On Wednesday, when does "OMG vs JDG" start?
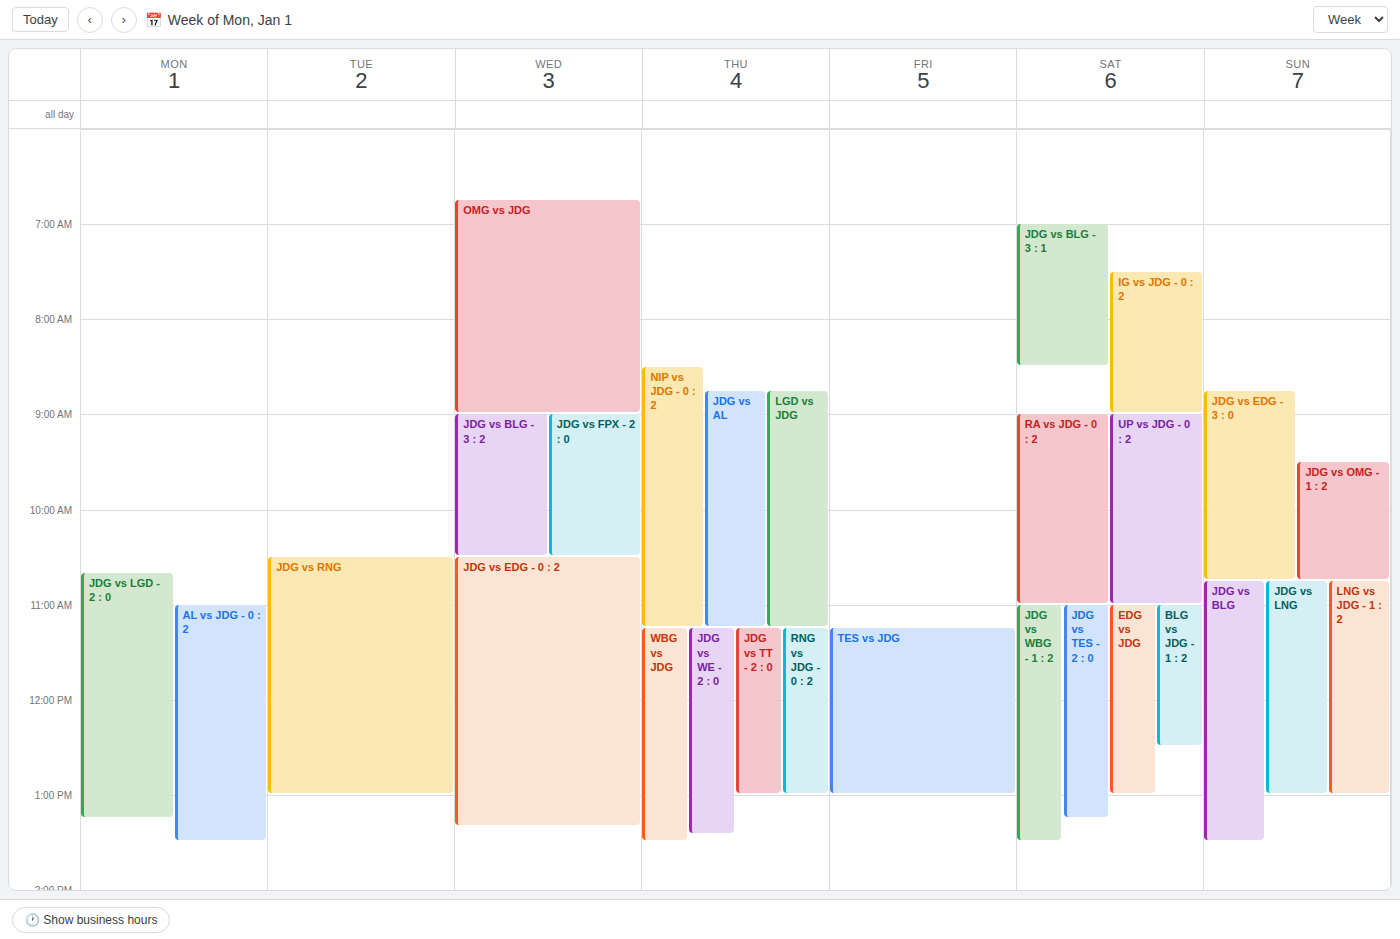
6:45 AM